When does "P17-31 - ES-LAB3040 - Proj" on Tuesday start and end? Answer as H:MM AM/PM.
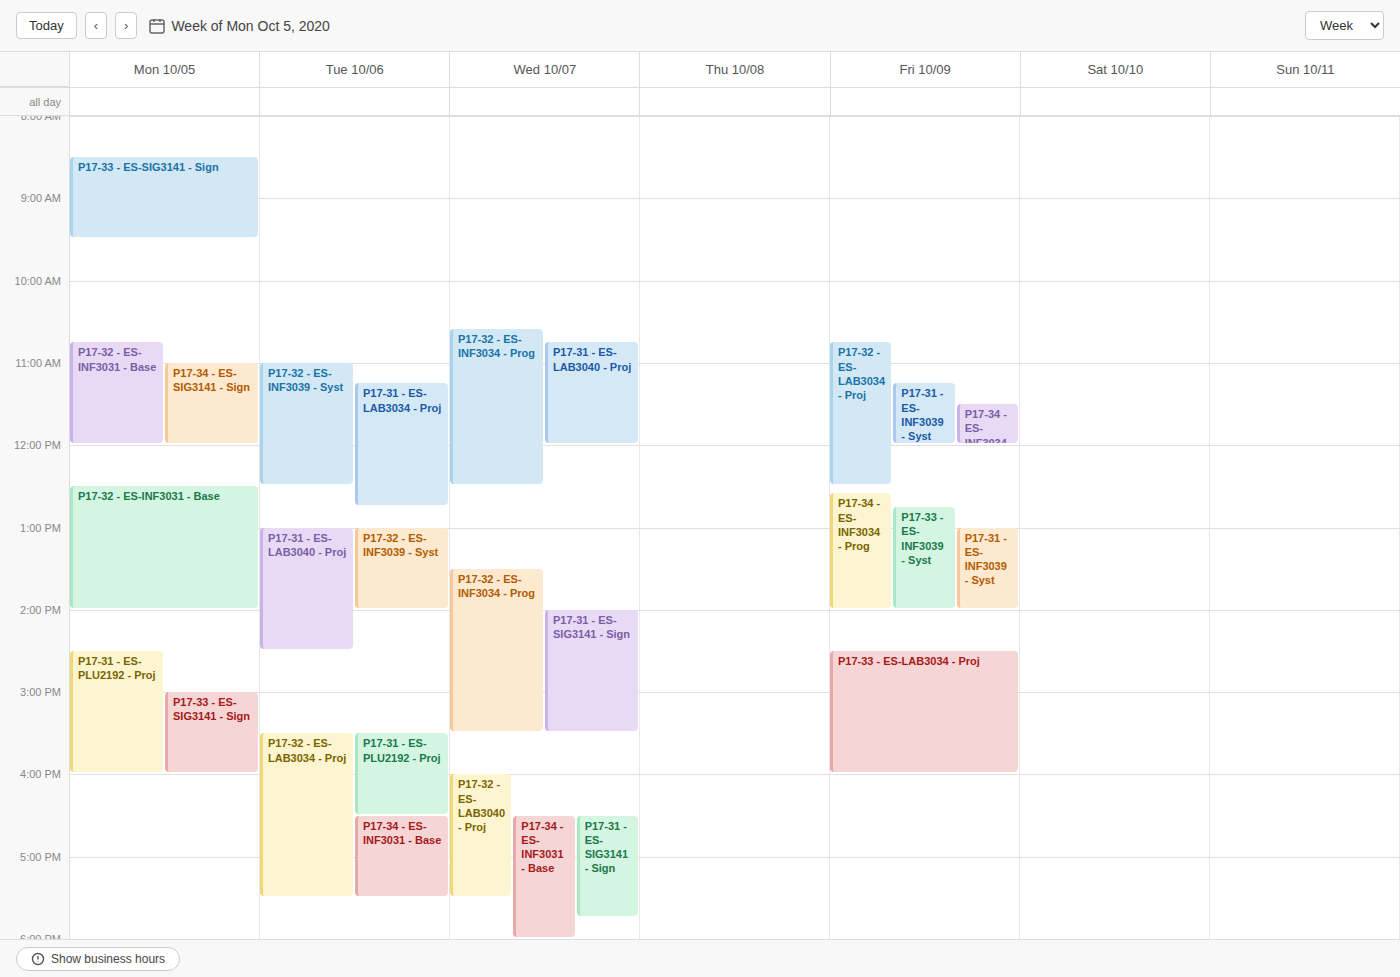
1:00 PM to 2:30 PM